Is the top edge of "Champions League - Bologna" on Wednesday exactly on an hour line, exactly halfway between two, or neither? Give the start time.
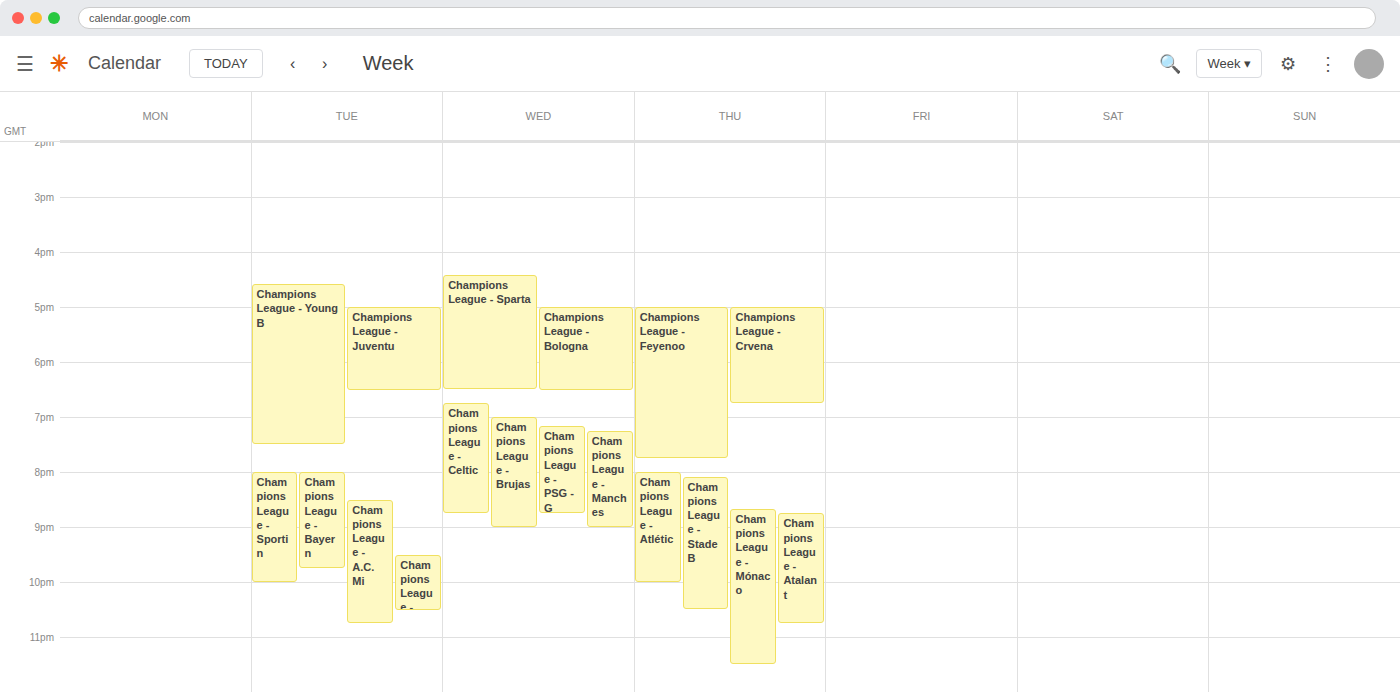
5:00 PM -- exactly on the 5 PM line.